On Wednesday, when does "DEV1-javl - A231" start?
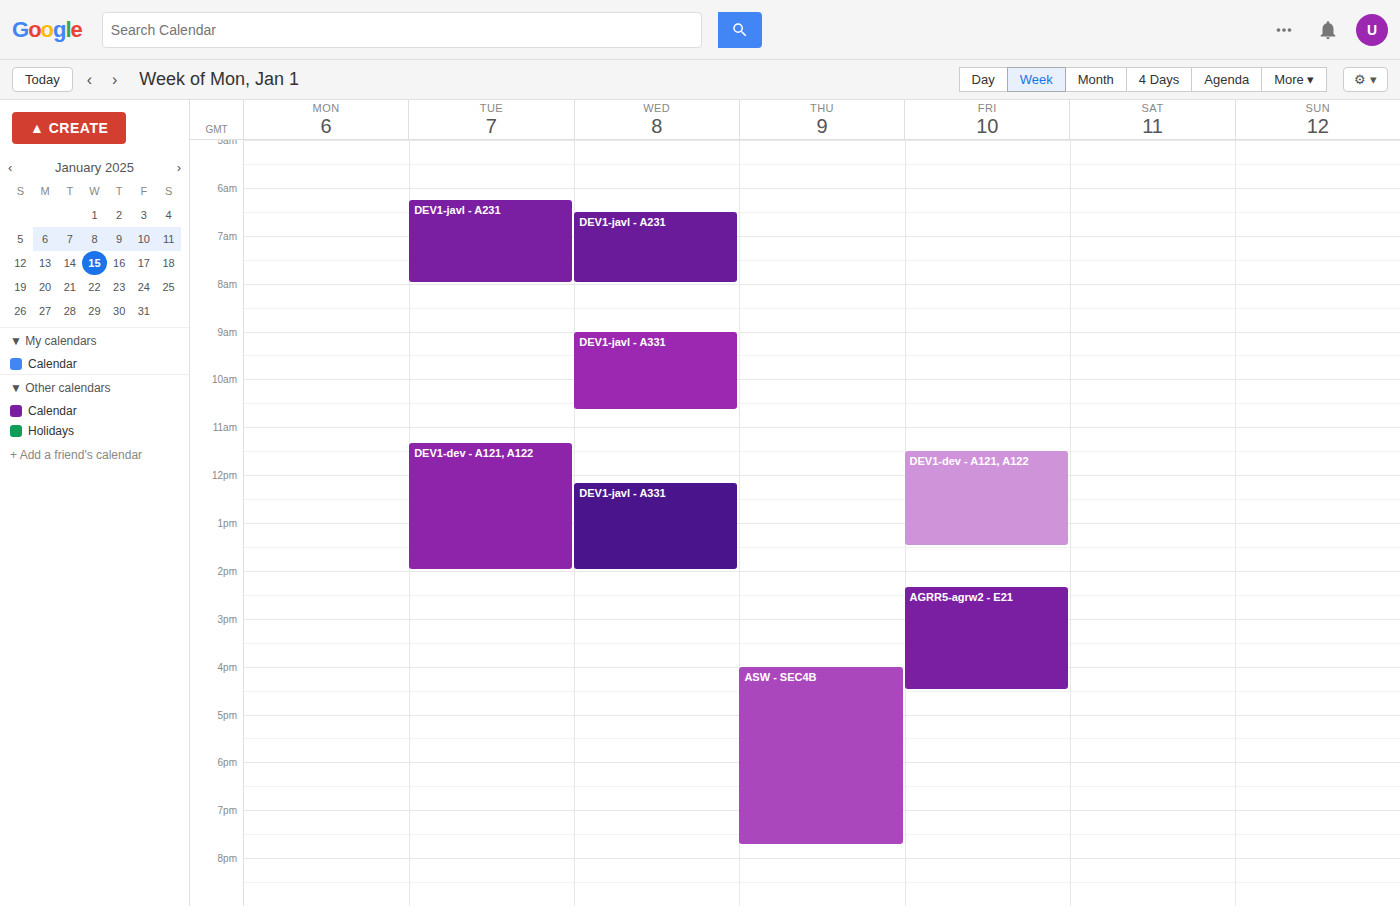
6:30 AM